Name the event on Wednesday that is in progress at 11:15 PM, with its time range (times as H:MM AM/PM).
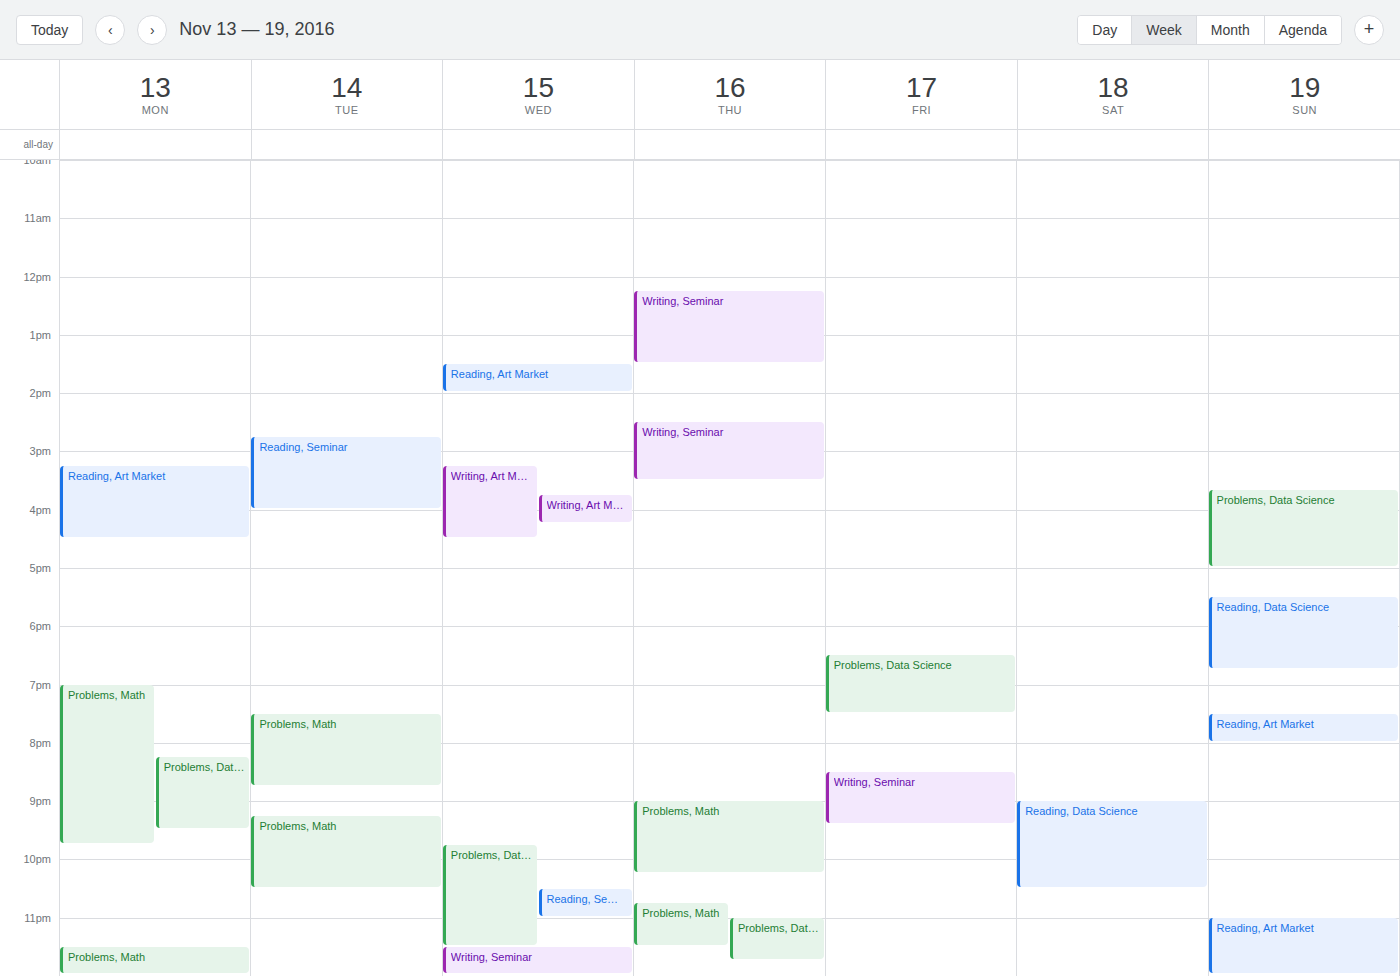
"Problems, Data Science", 9:45 PM to 11:30 PM